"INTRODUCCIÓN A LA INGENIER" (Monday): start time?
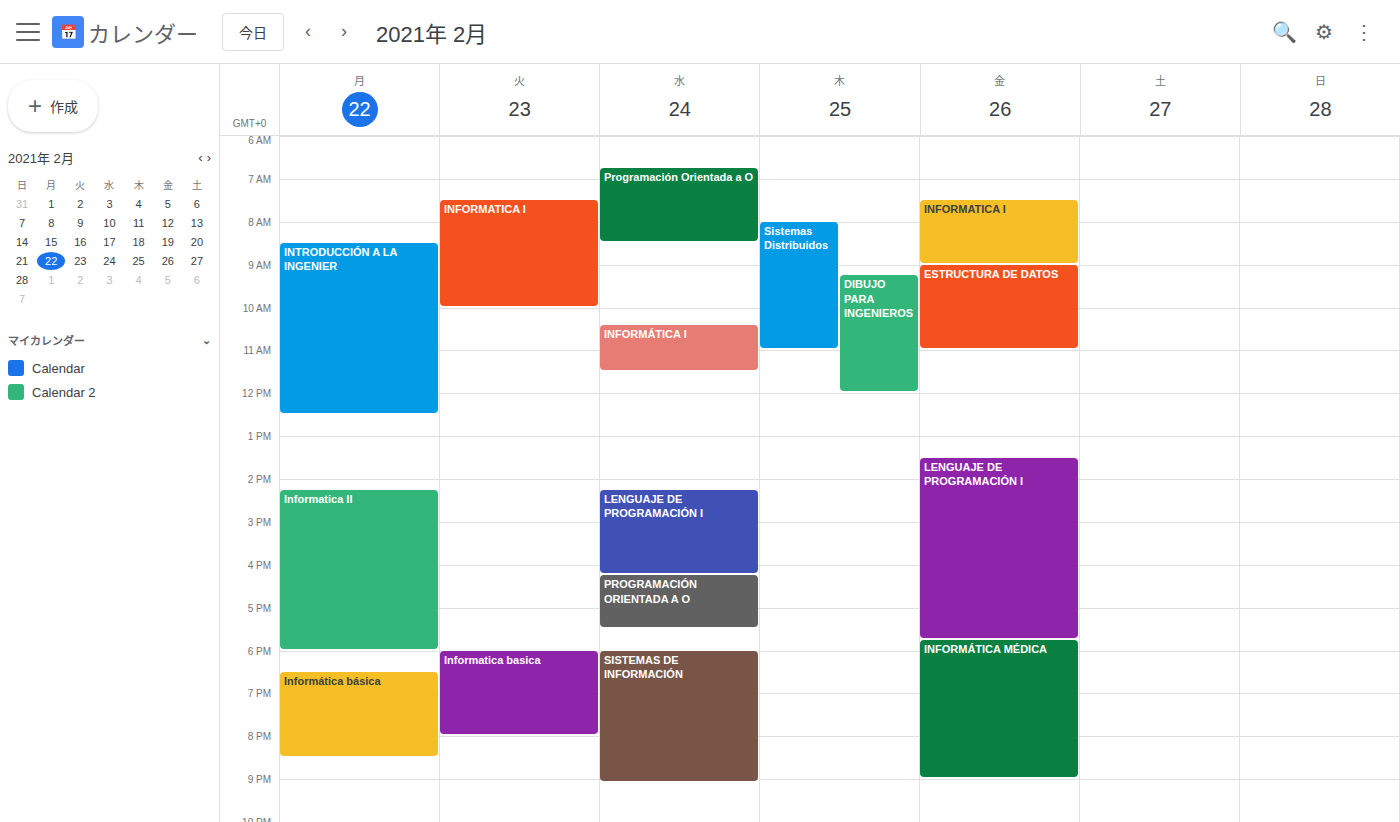
8:30 AM